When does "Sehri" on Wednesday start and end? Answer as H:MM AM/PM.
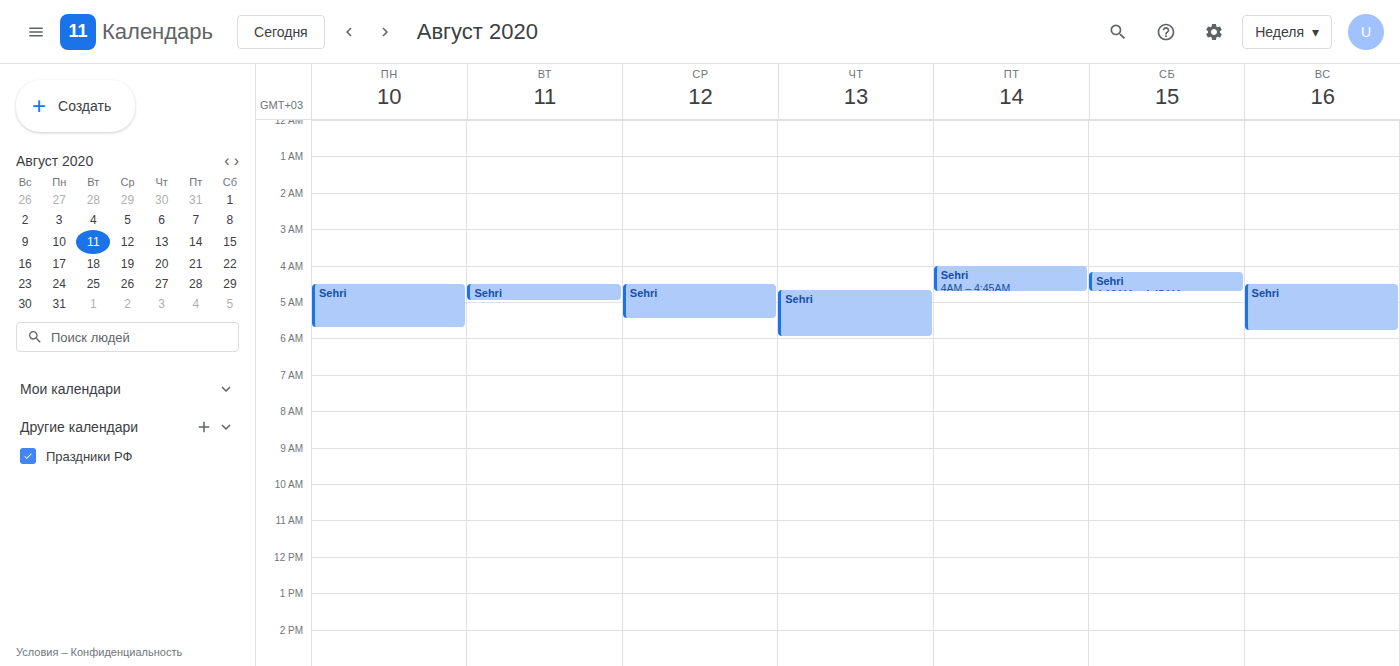
4:30 AM to 5:30 AM